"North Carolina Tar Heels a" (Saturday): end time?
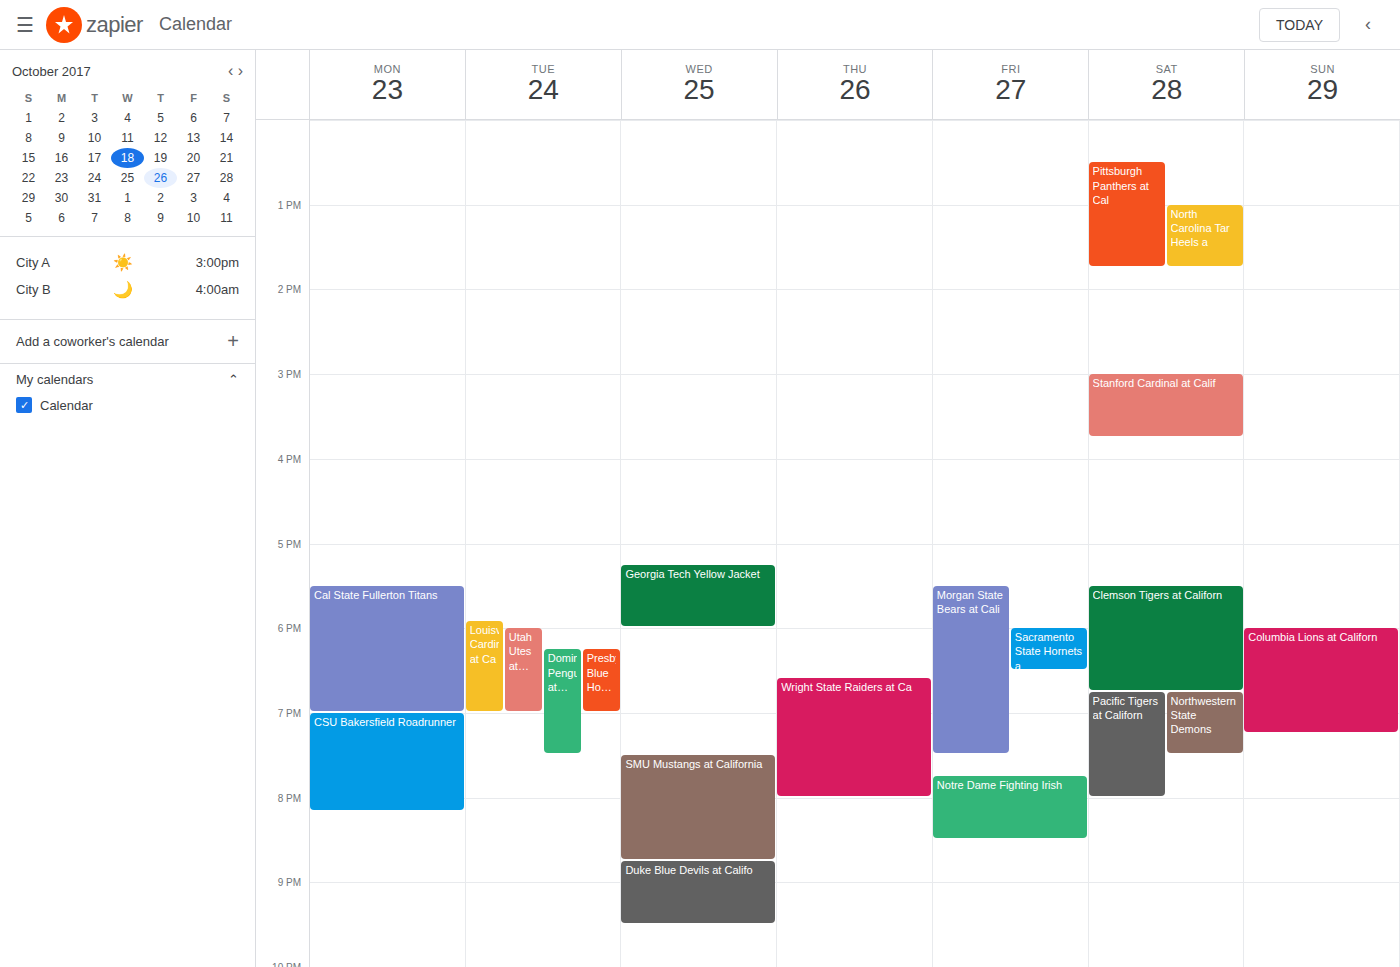
1:45 PM